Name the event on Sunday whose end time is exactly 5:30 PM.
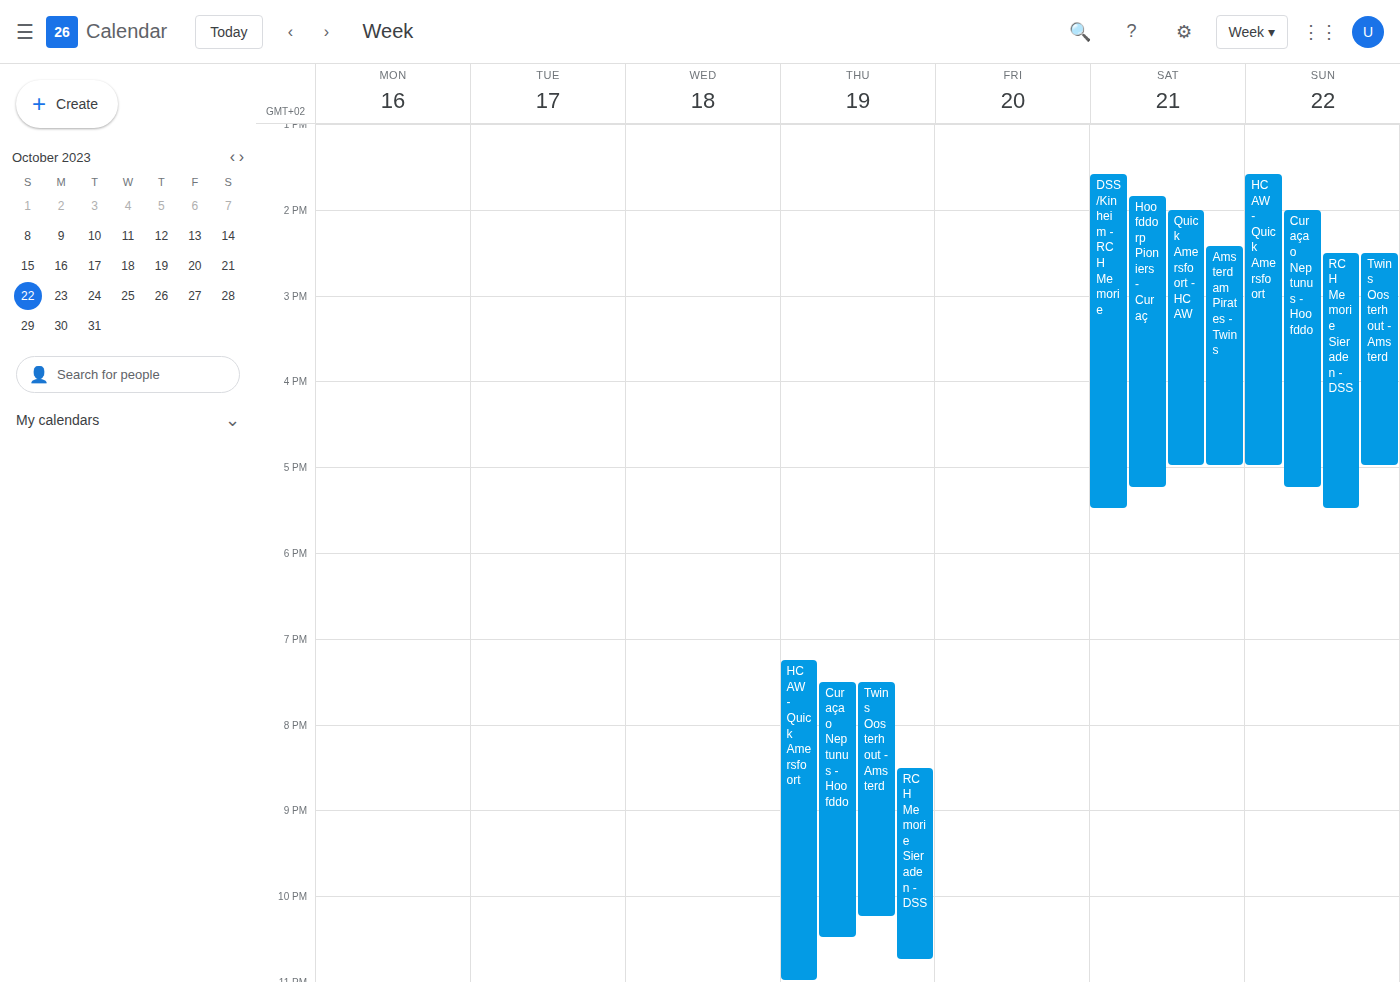
"RCH Memorie Sieraden - DSS"